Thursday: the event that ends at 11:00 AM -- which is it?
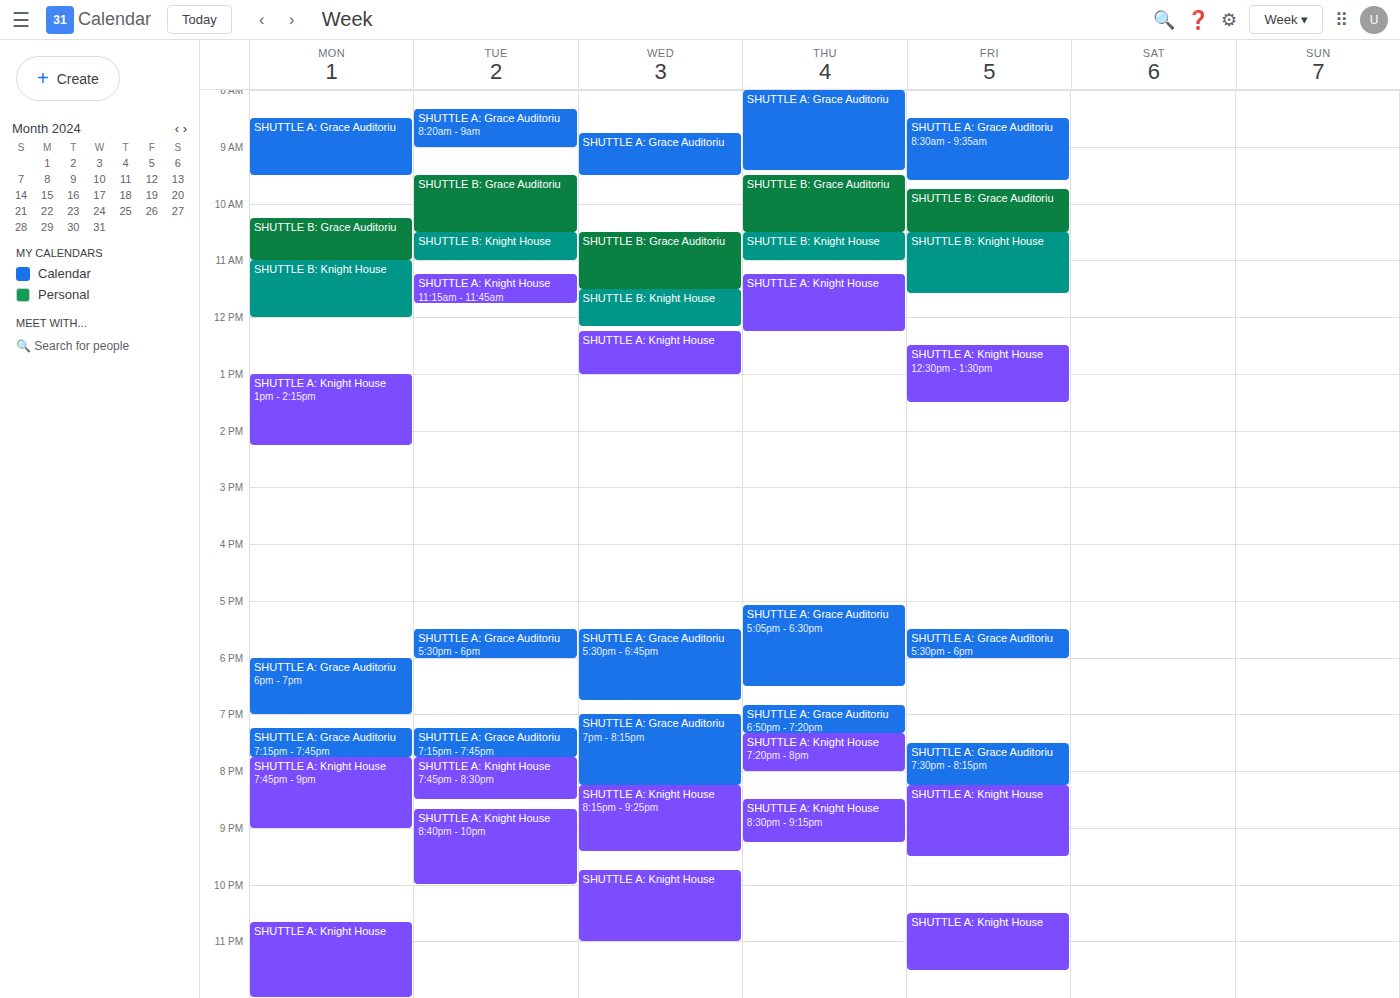
"SHUTTLE B: Knight House"